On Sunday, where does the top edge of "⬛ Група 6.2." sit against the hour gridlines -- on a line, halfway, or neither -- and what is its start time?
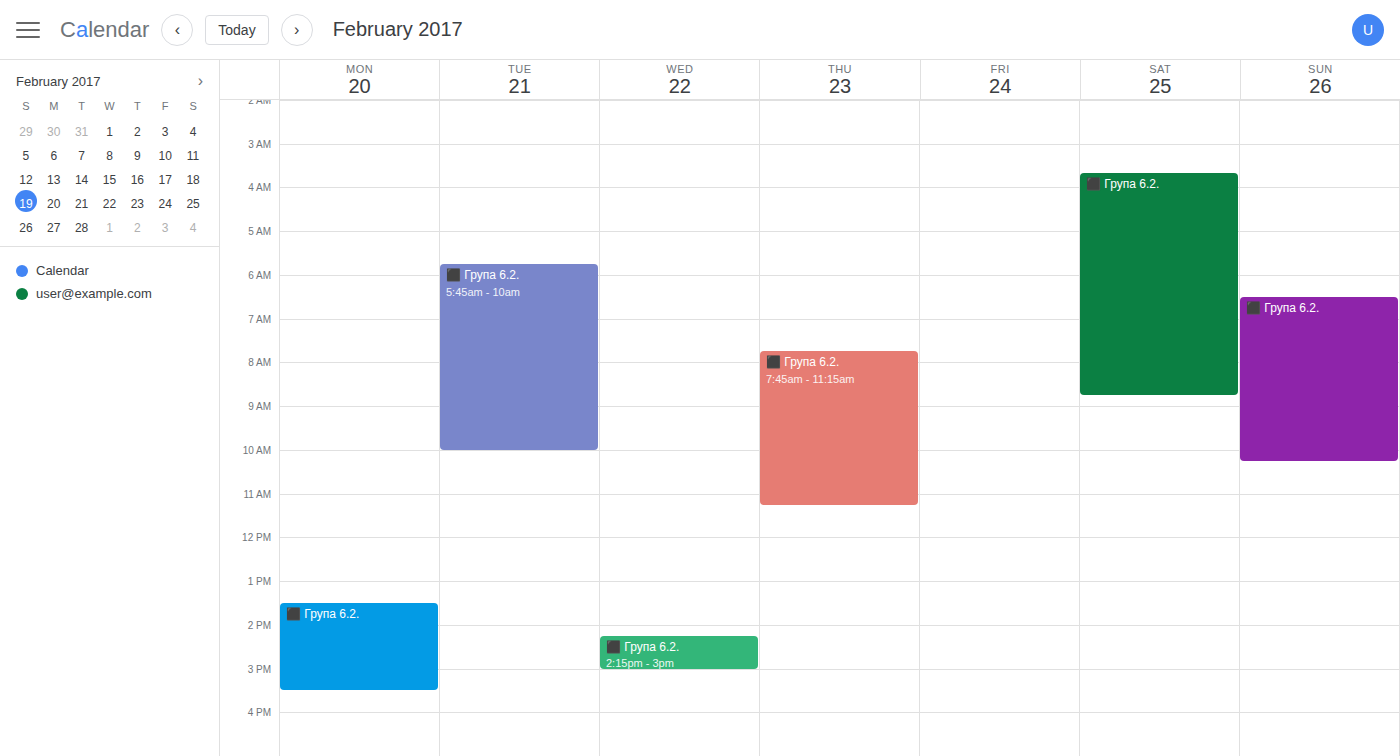
6:30 AM -- halfway between the 6 AM and 7 AM lines.